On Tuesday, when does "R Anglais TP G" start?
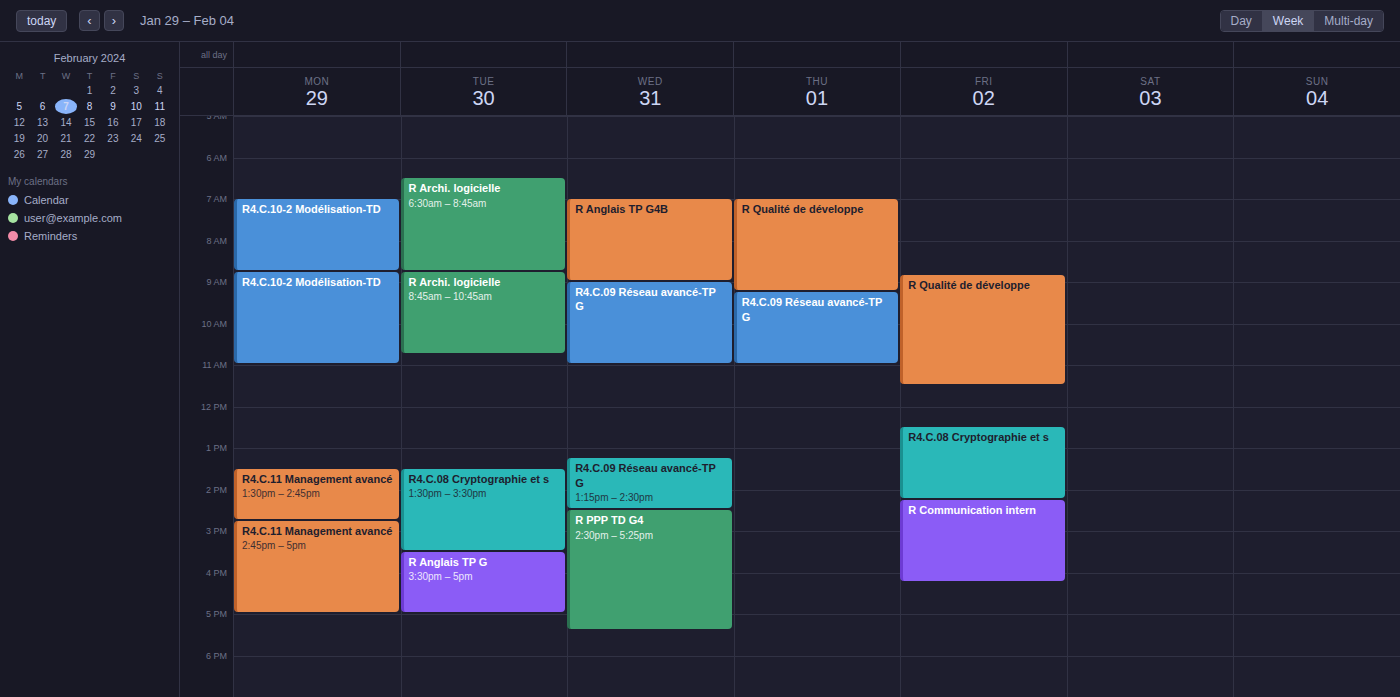
3:30 PM